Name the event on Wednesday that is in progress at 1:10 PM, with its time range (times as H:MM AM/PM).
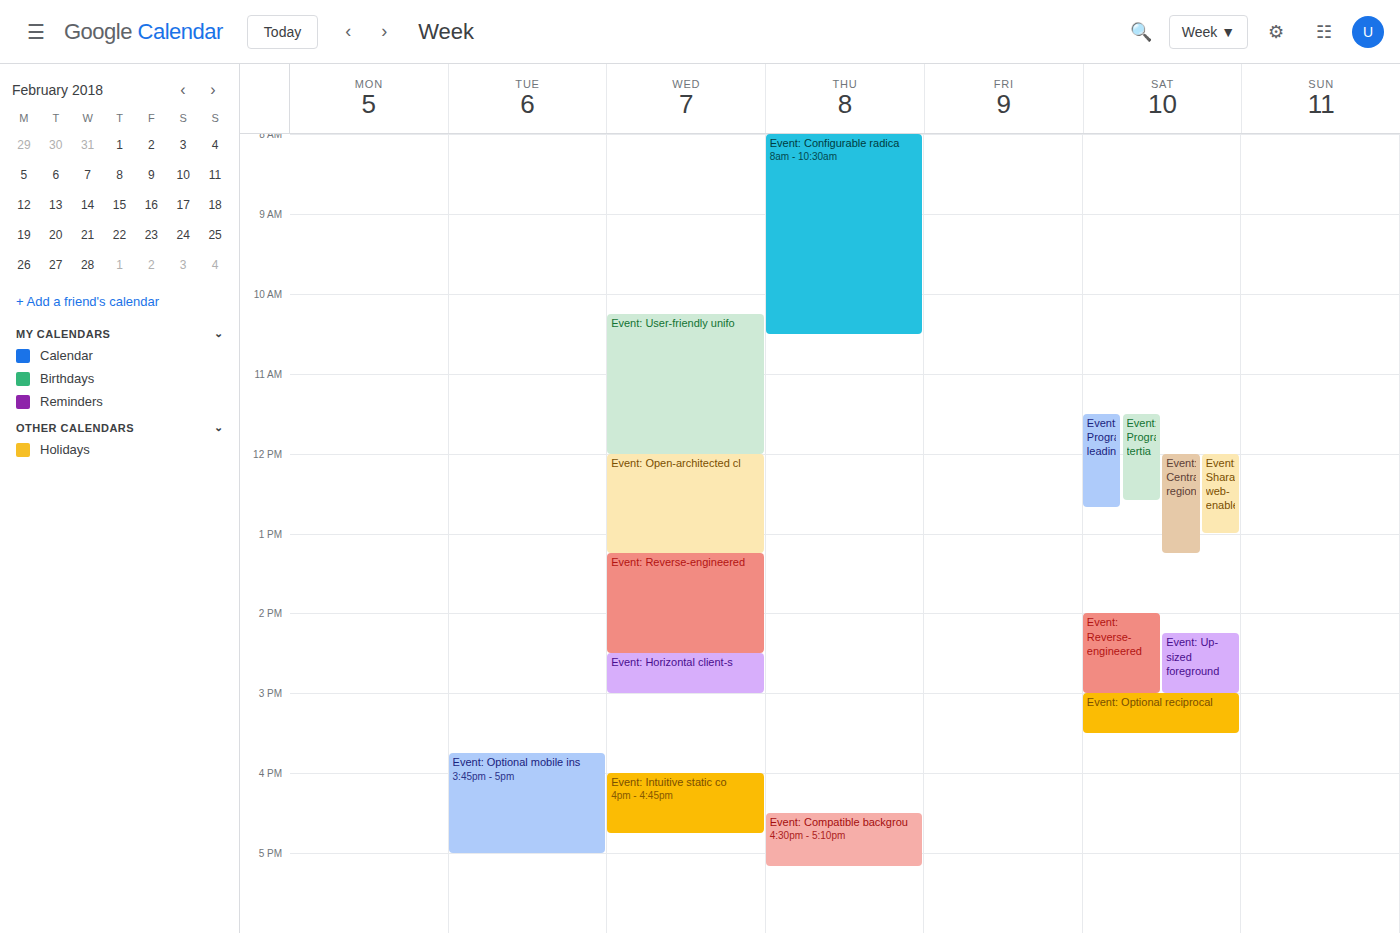
"Event: Open-architected cl", 12:00 PM to 1:15 PM